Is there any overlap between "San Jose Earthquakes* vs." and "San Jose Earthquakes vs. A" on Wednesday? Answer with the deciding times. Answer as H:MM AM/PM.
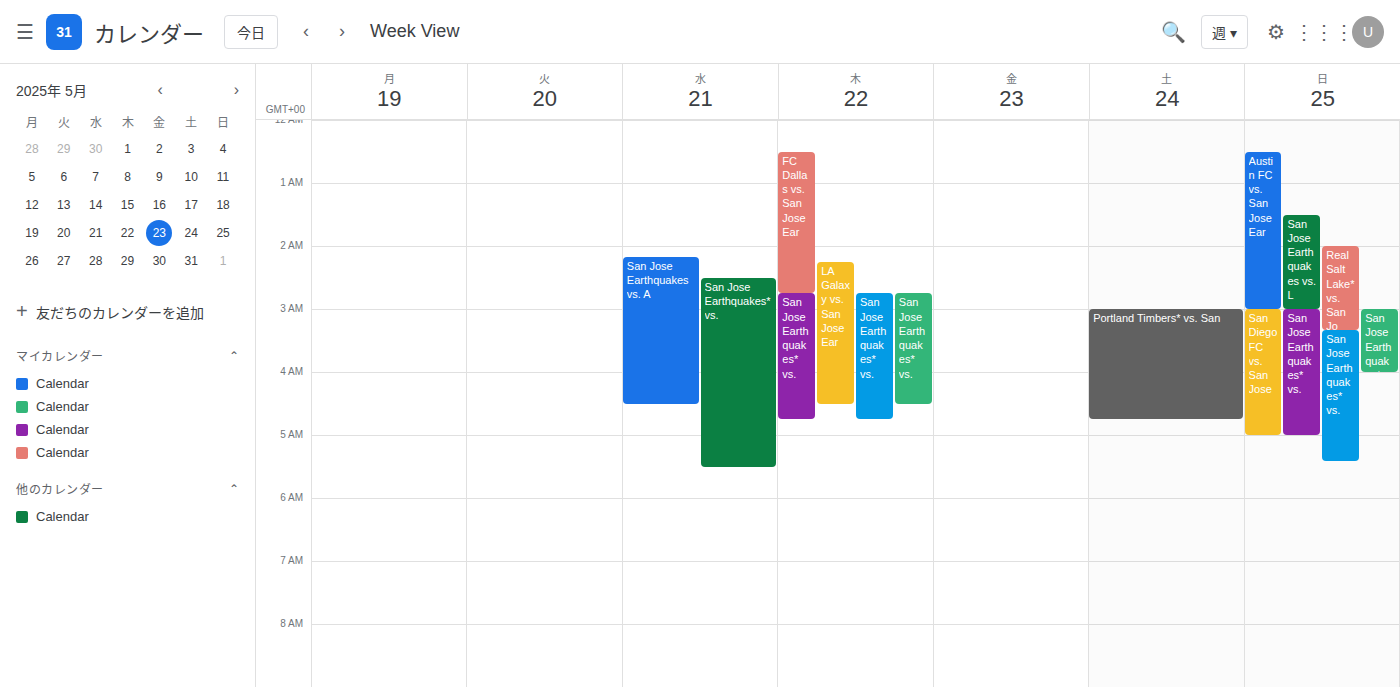
"San Jose Earthquakes* vs." starts at 2:30 AM, before "San Jose Earthquakes vs. A" ends at 4:30 AM -- they overlap.